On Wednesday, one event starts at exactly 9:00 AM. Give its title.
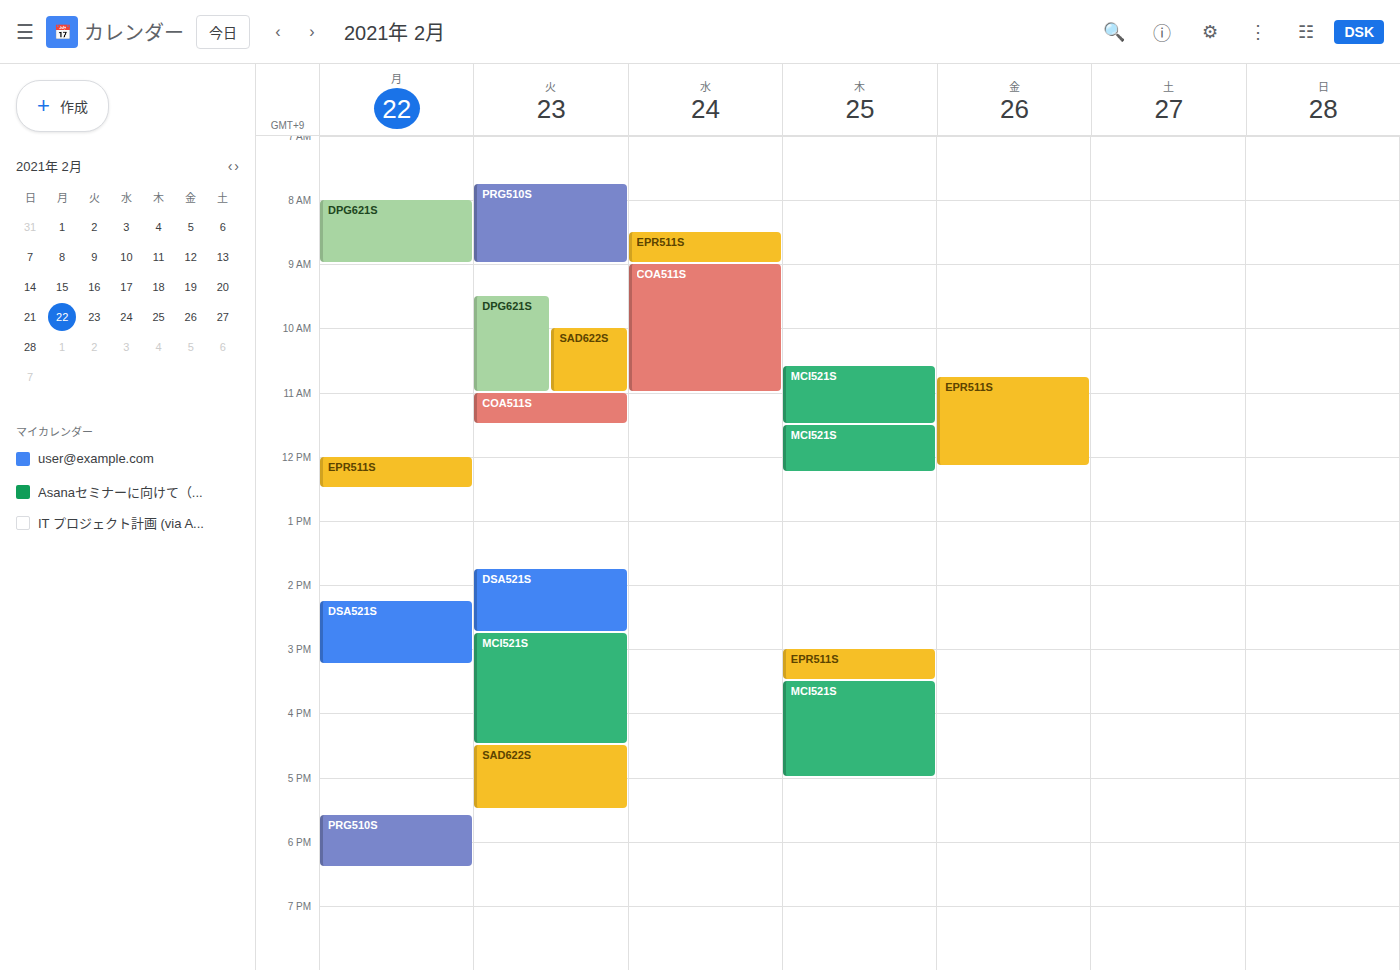
"COA511S"